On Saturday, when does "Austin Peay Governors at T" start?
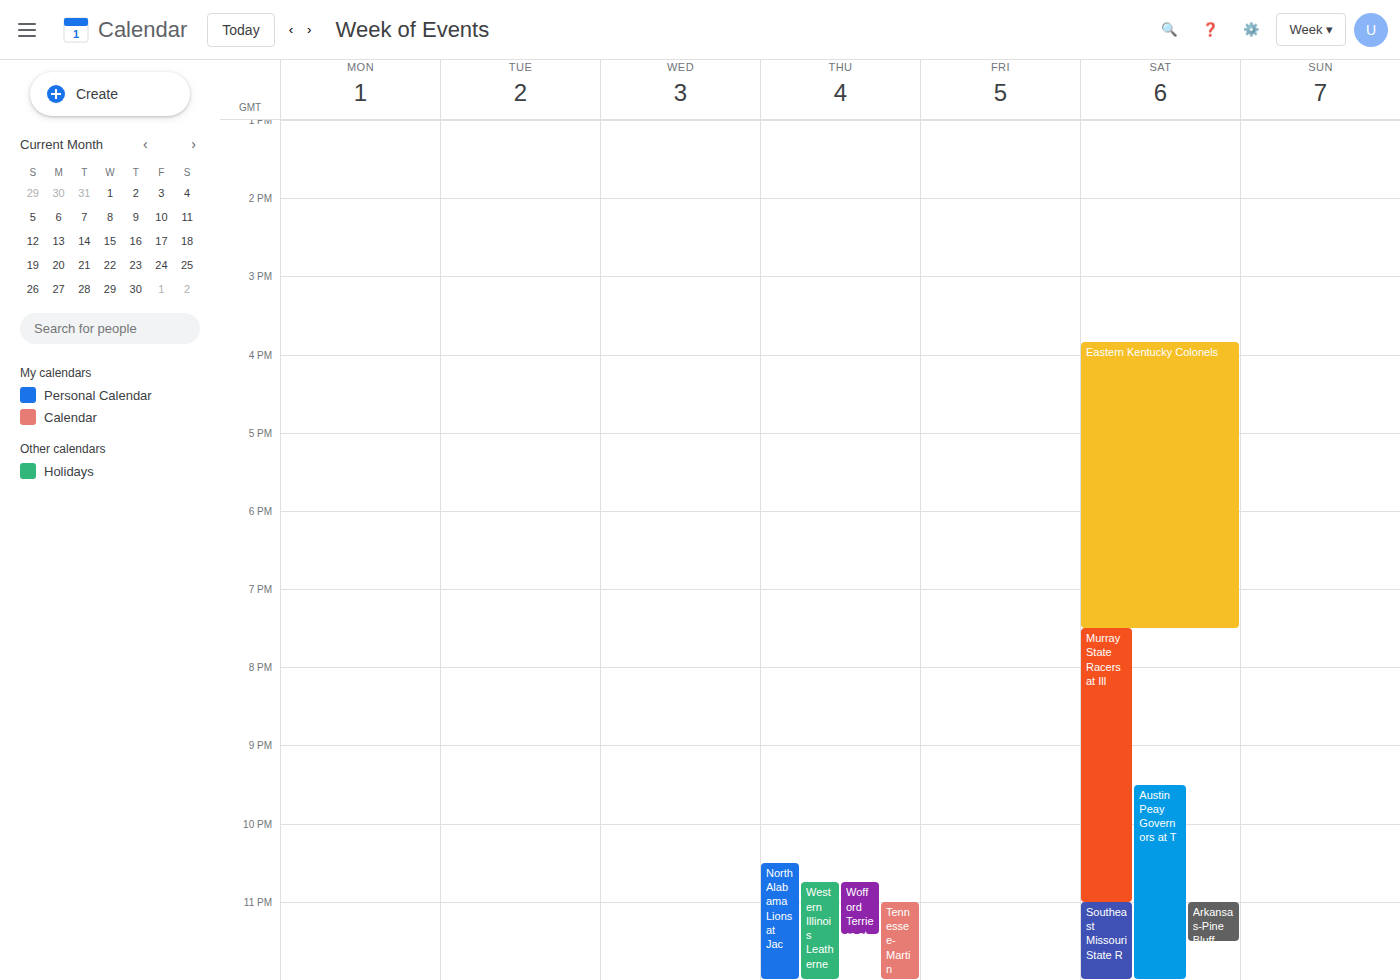
21:30